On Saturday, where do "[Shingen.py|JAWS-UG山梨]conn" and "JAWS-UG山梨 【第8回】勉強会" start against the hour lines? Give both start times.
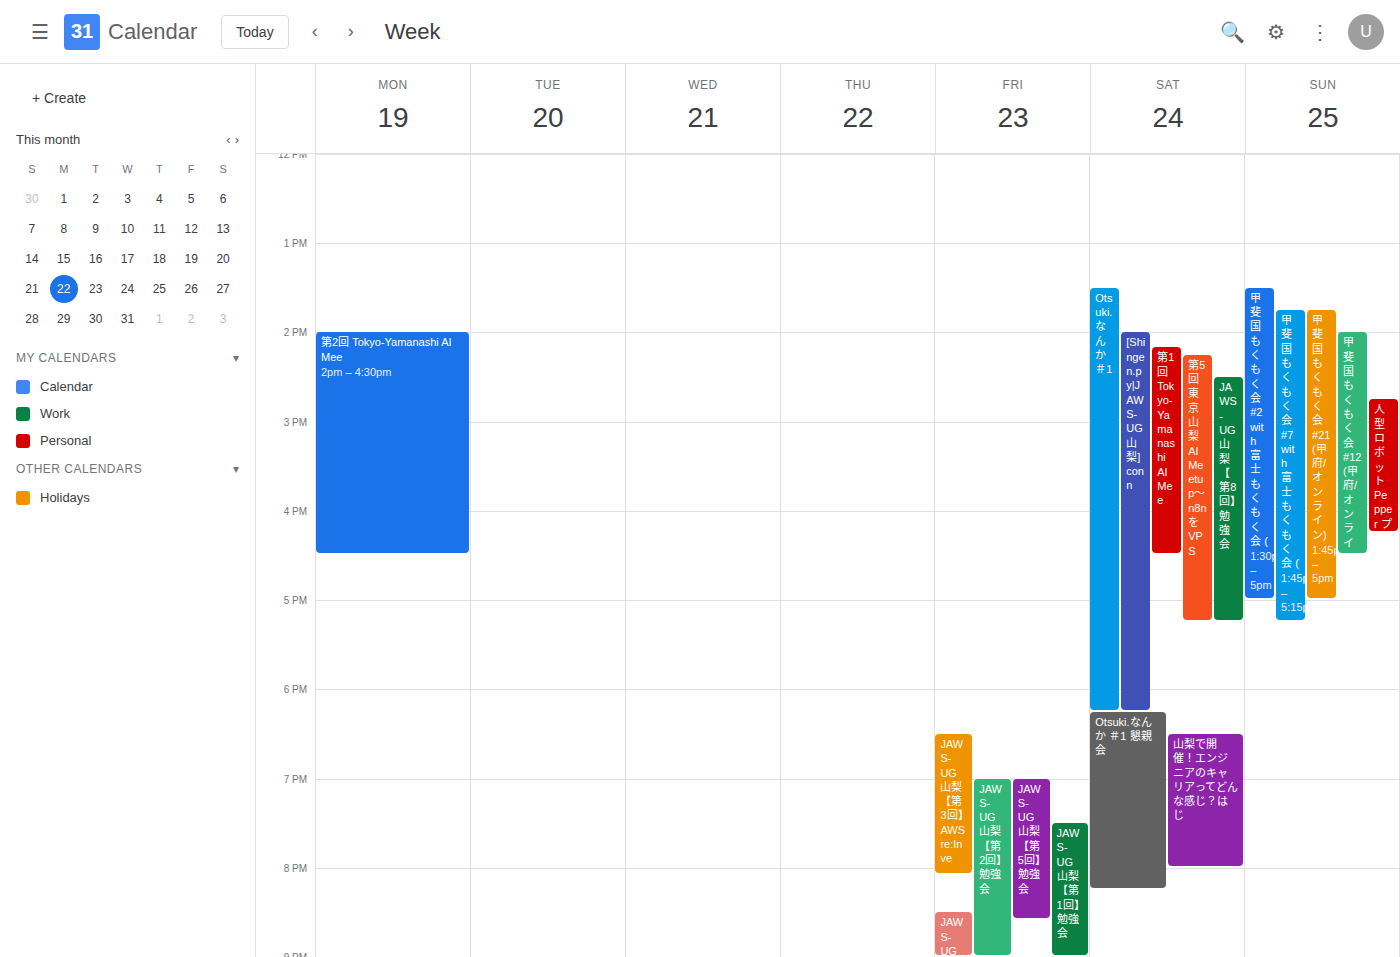
"[Shingen.py|JAWS-UG山梨]conn": 2:00 PM, exactly on the 2 PM line. "JAWS-UG山梨 【第8回】勉強会": 2:30 PM, halfway between the 2 PM and 3 PM lines.